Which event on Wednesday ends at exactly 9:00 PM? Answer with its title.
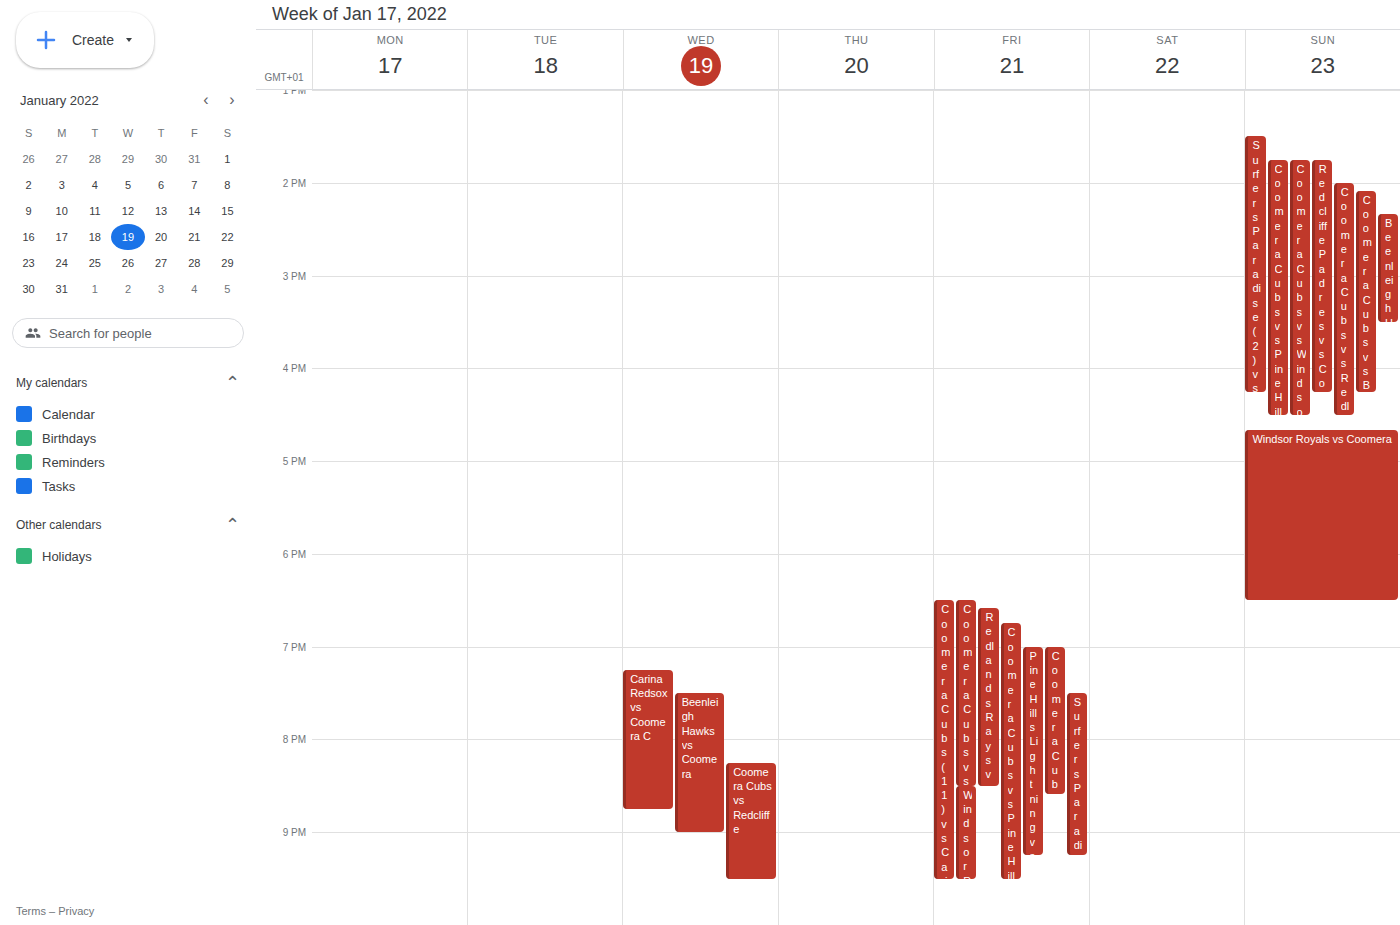
"Beenleigh Hawks vs Coomera"